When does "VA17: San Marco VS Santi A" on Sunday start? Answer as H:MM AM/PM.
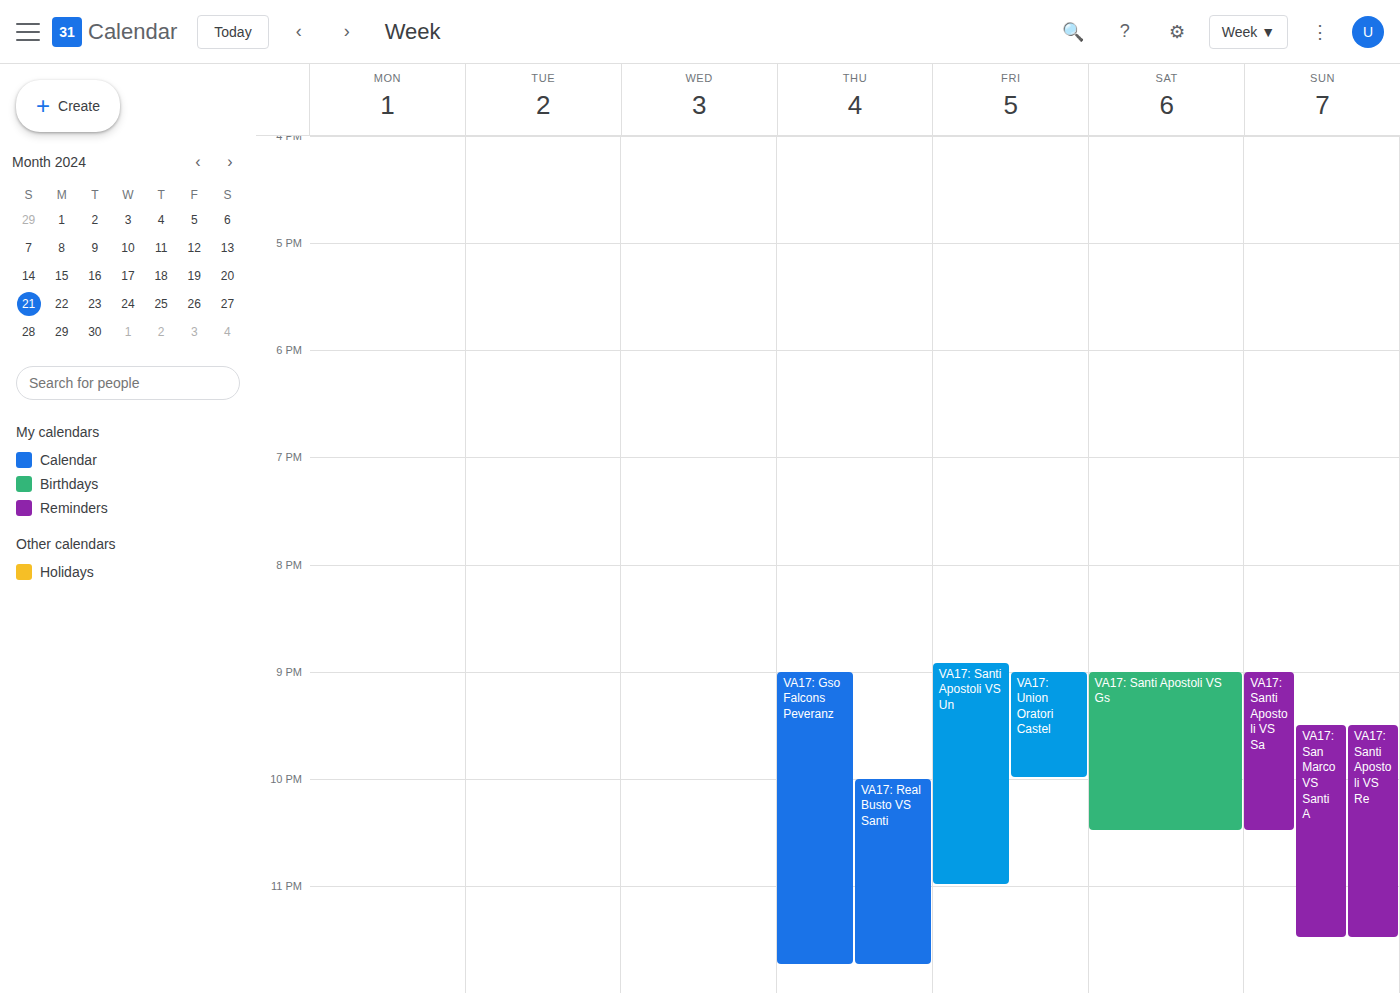
9:30 PM